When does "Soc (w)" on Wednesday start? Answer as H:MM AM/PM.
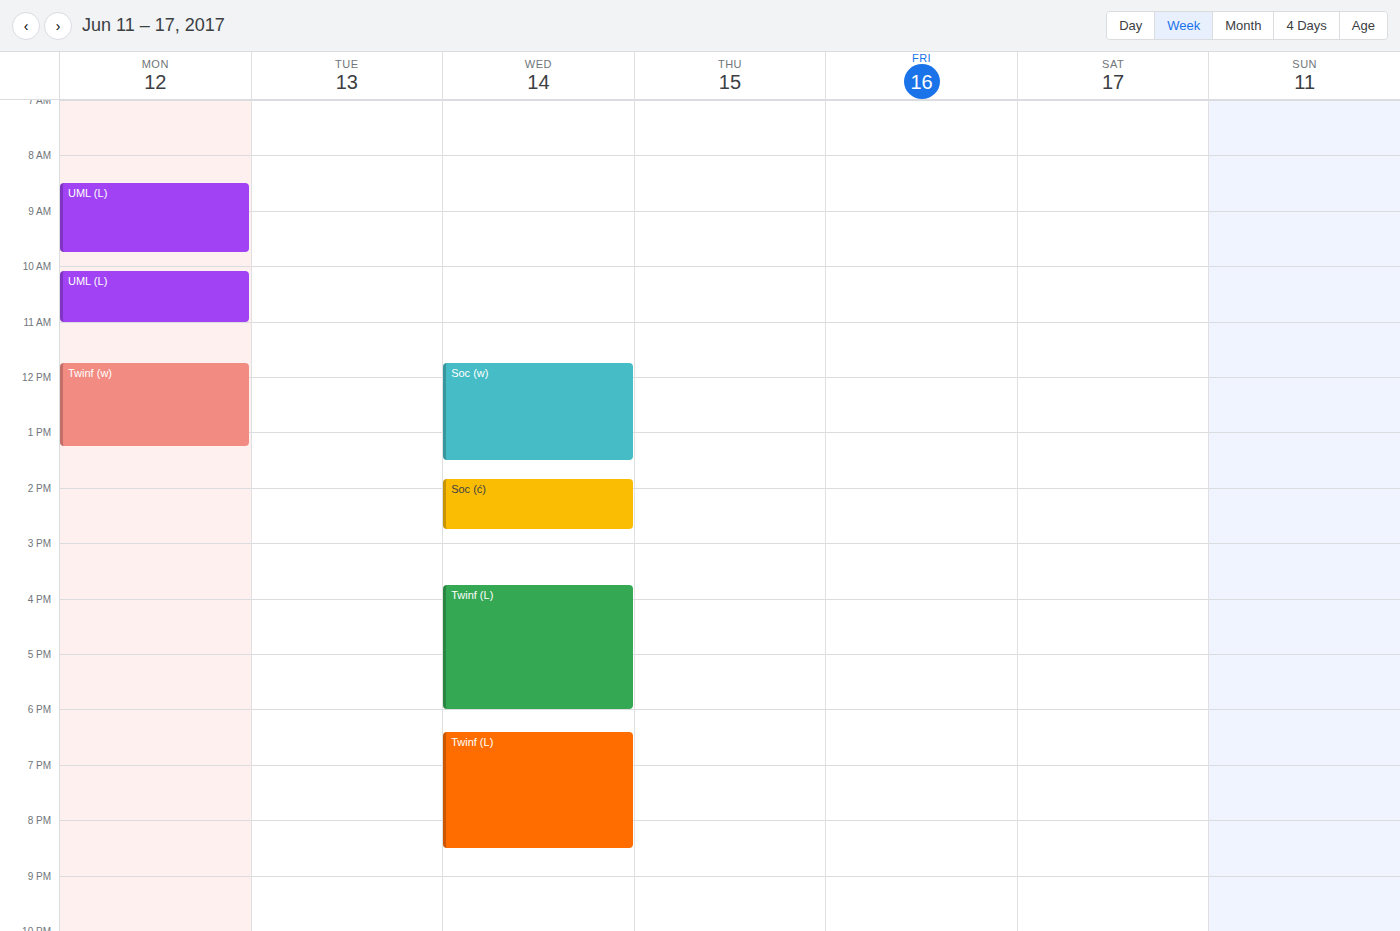
11:45 AM